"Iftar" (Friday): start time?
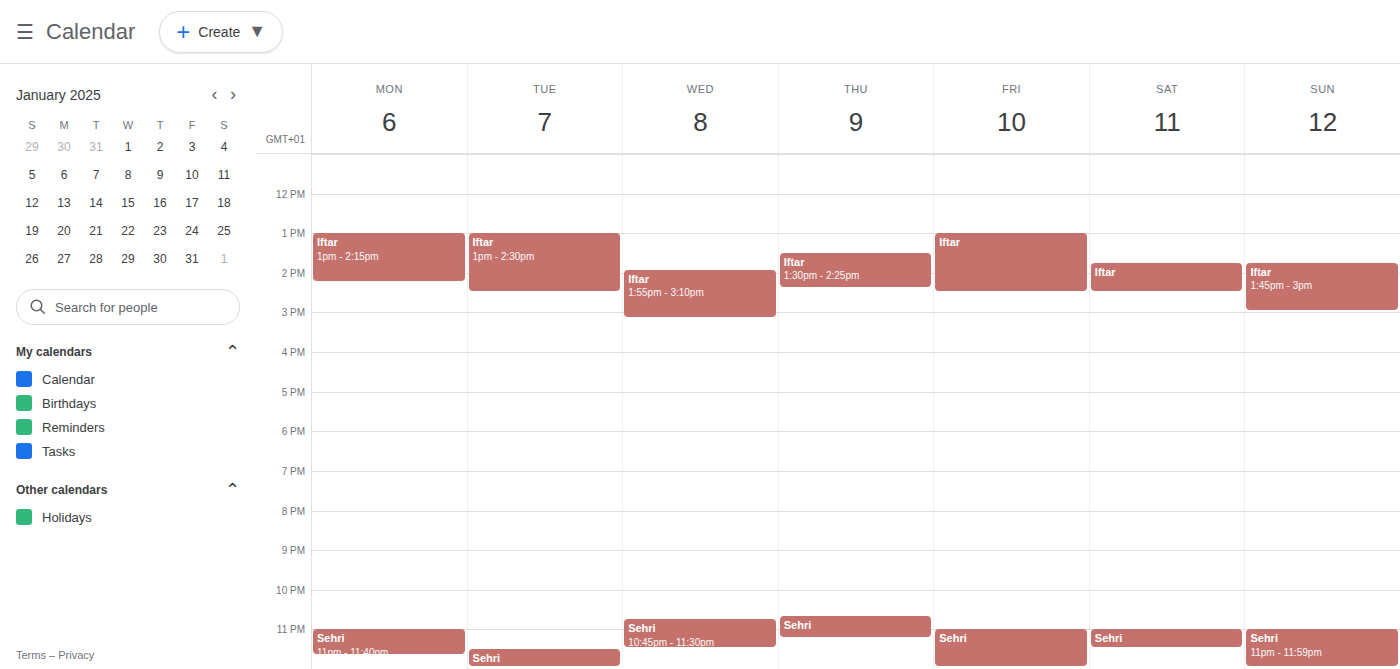
1:00 PM